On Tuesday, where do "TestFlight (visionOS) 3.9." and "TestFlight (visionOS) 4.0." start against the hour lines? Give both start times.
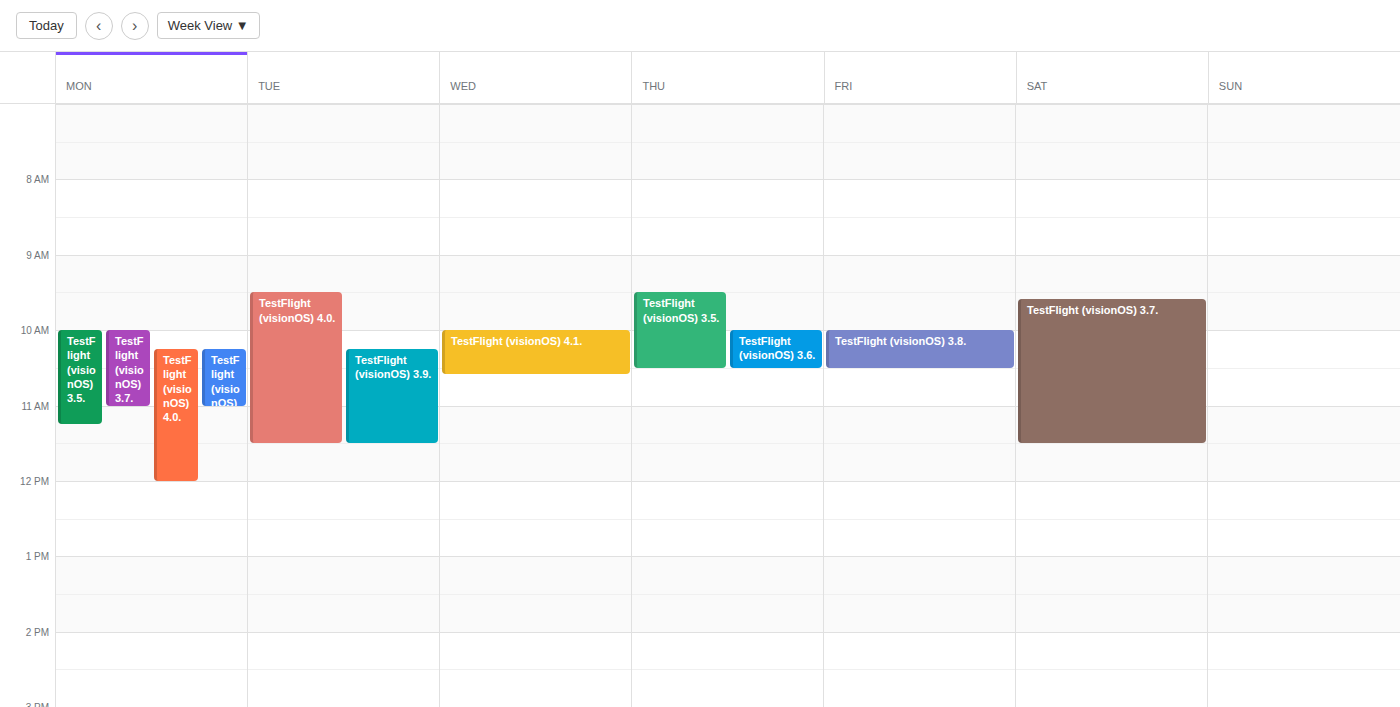
"TestFlight (visionOS) 3.9.": 10:15 AM, neither: a quarter of the way from the 10 AM line to the 11 AM line. "TestFlight (visionOS) 4.0.": 9:30 AM, halfway between the 9 AM and 10 AM lines.